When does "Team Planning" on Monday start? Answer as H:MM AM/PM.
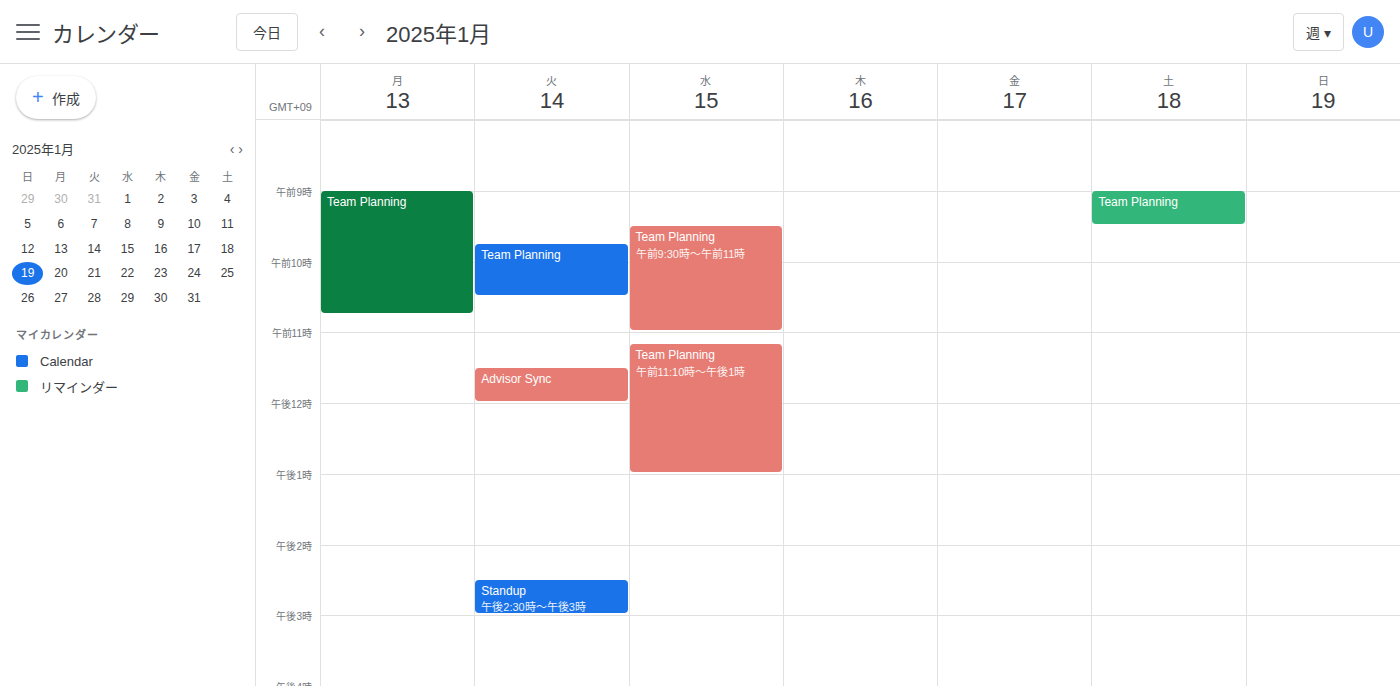
9:00 AM